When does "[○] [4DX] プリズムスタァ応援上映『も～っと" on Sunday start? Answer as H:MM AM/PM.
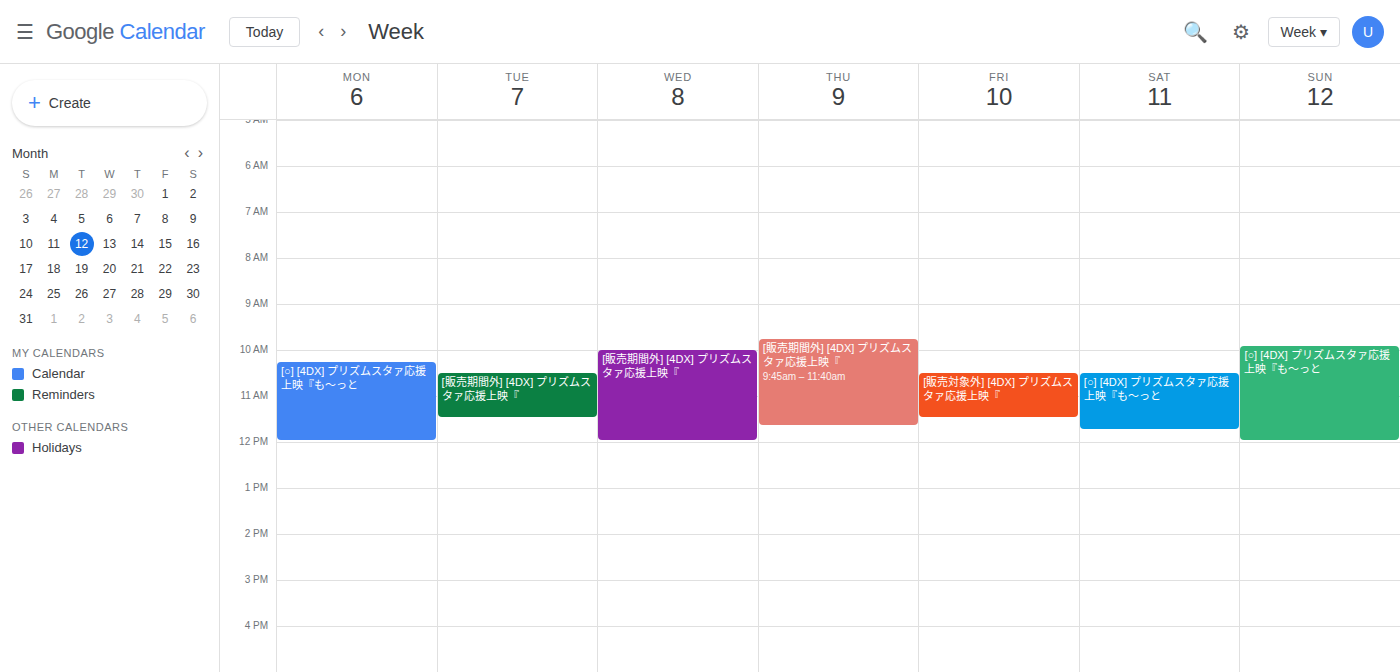
9:55 AM